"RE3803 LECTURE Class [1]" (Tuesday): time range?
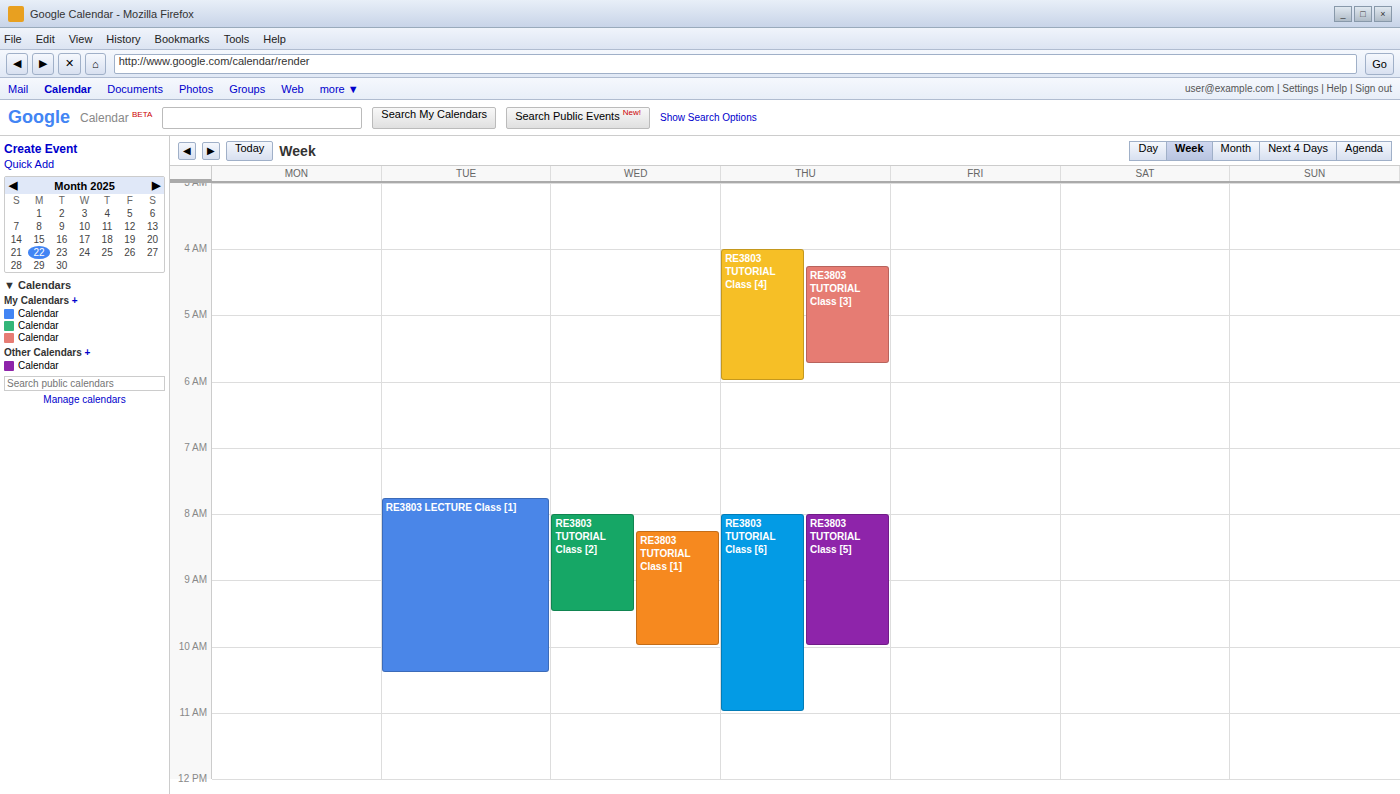
07:45 to 10:25